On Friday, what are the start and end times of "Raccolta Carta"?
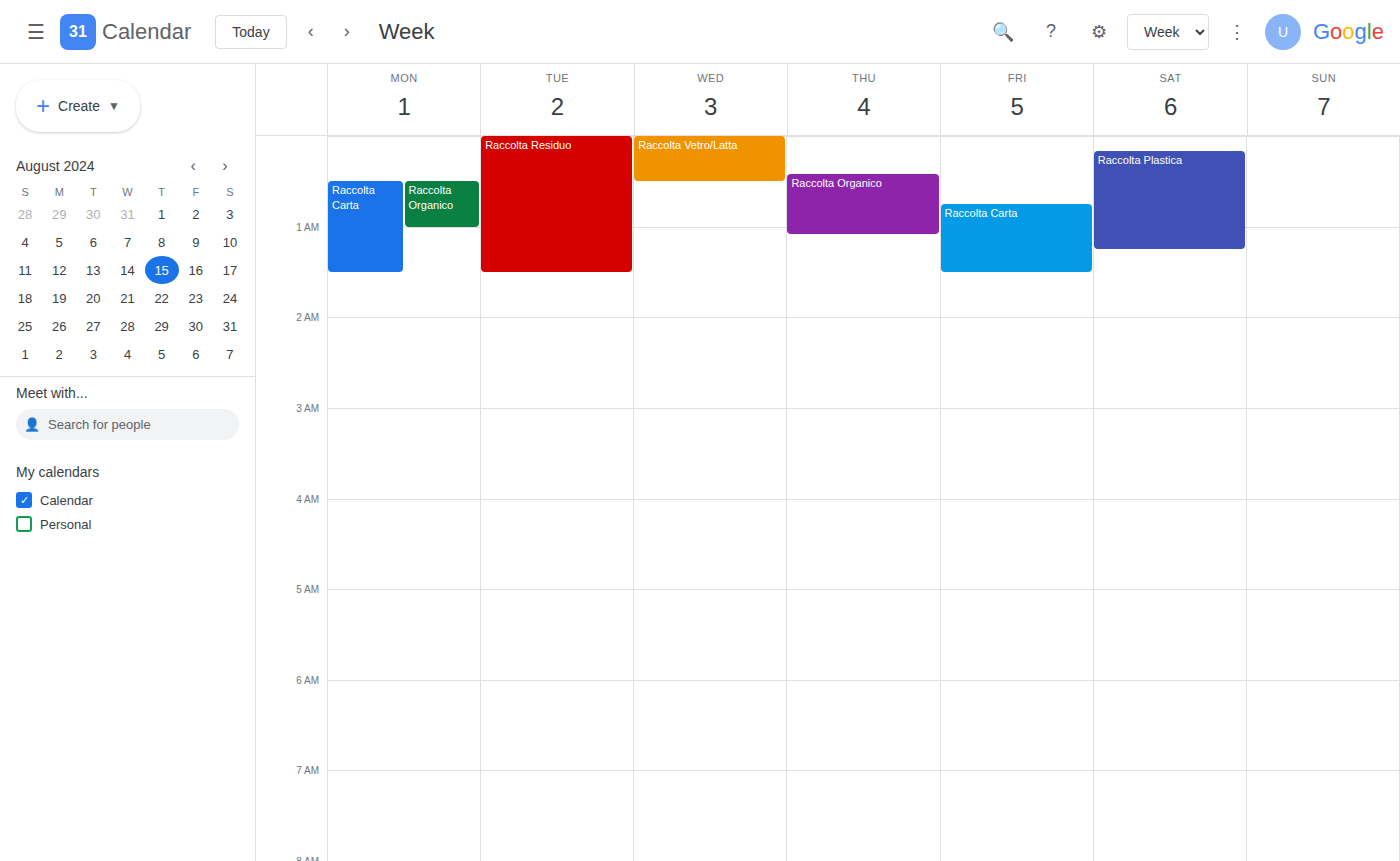
00:45 to 01:30